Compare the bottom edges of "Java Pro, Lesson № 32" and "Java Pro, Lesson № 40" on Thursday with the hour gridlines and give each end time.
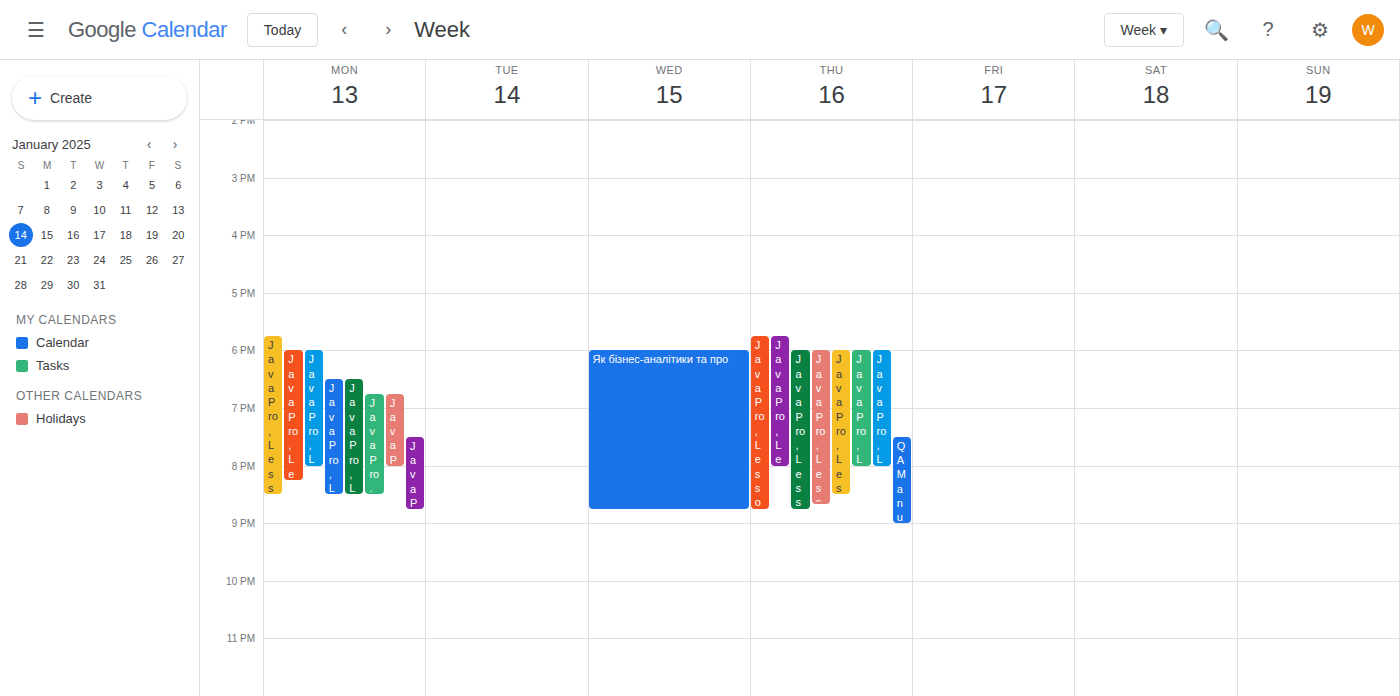
"Java Pro, Lesson № 32": 8:30 PM, halfway between the 8 PM and 9 PM lines. "Java Pro, Lesson № 40": 8:00 PM, exactly on the 8 PM line.